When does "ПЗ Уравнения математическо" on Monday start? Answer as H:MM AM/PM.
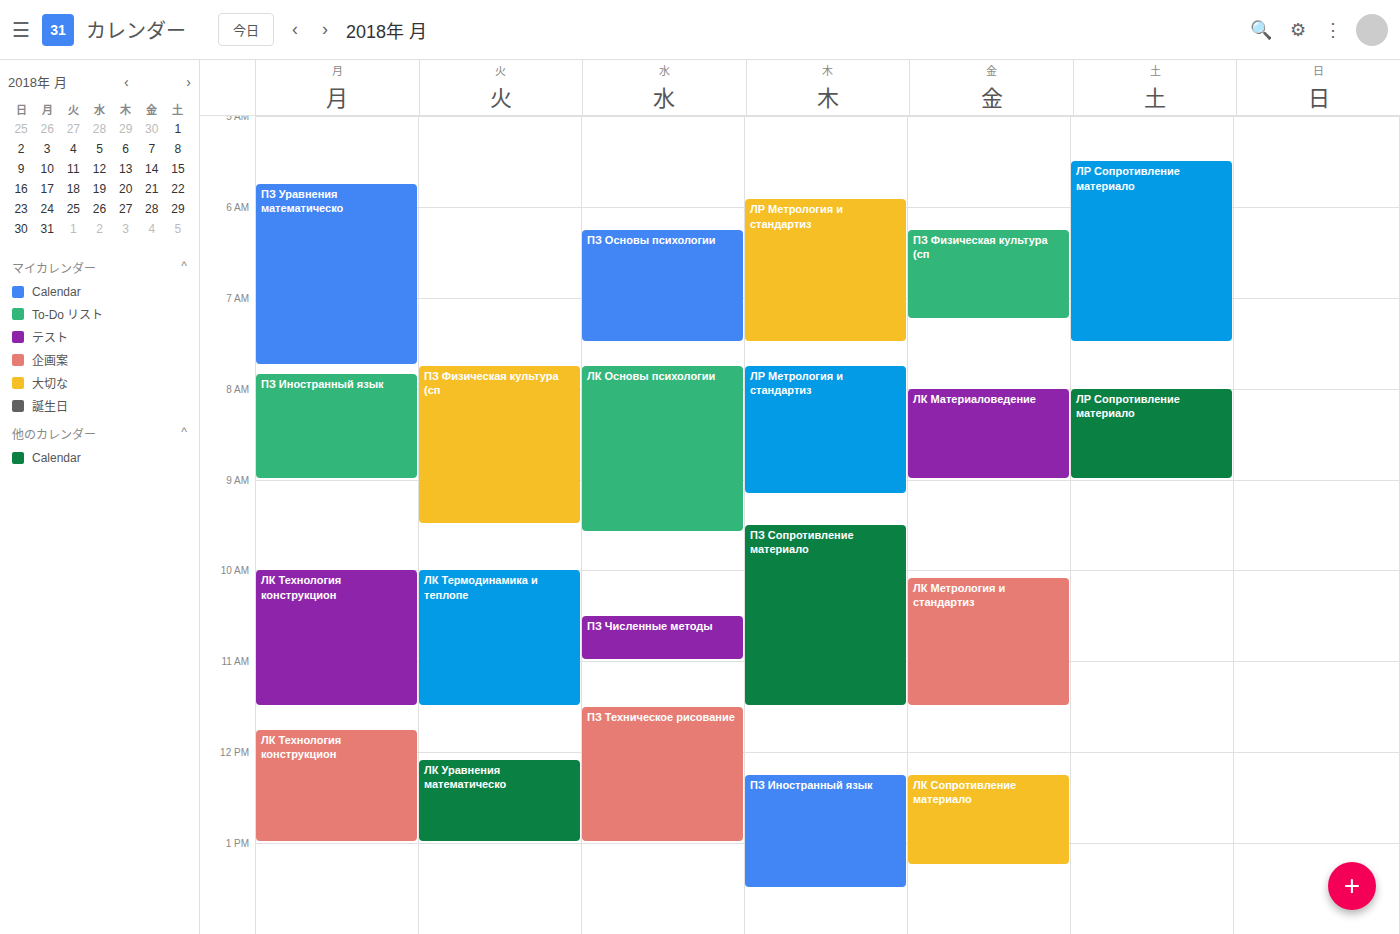
5:45 AM